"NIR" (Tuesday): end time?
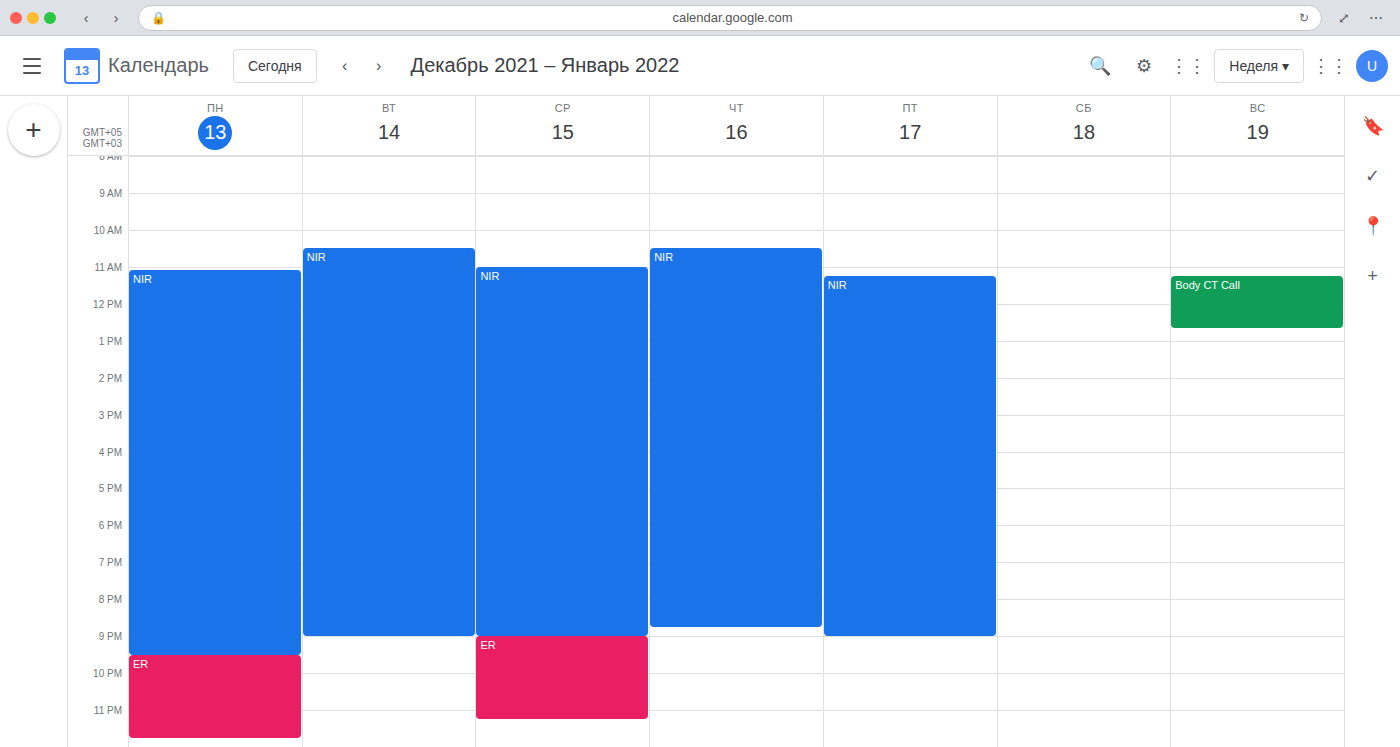
9:00 PM